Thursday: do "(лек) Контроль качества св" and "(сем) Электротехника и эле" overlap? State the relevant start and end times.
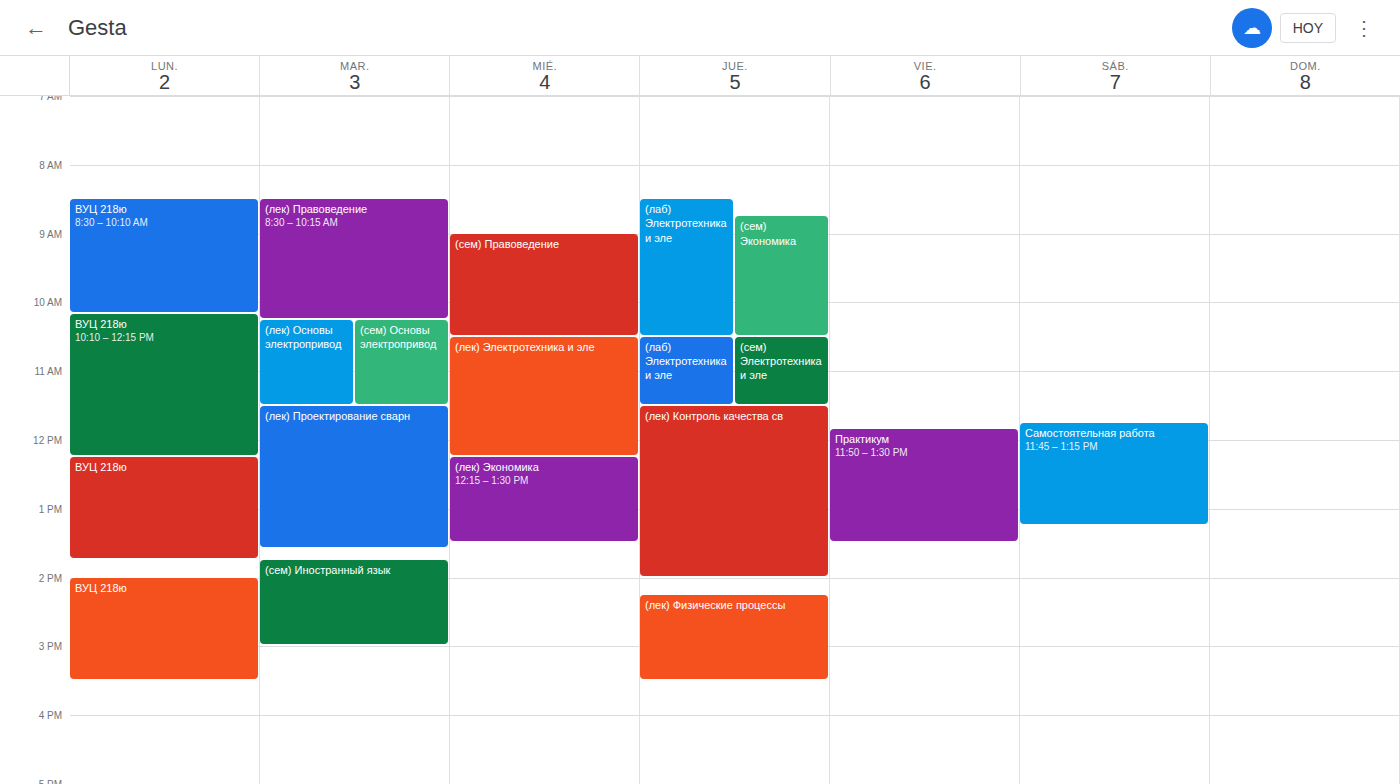
"(сем) Электротехника и эле" ends at 11:30 AM, exactly when "(лек) Контроль качества св" starts -- they touch but do not overlap.